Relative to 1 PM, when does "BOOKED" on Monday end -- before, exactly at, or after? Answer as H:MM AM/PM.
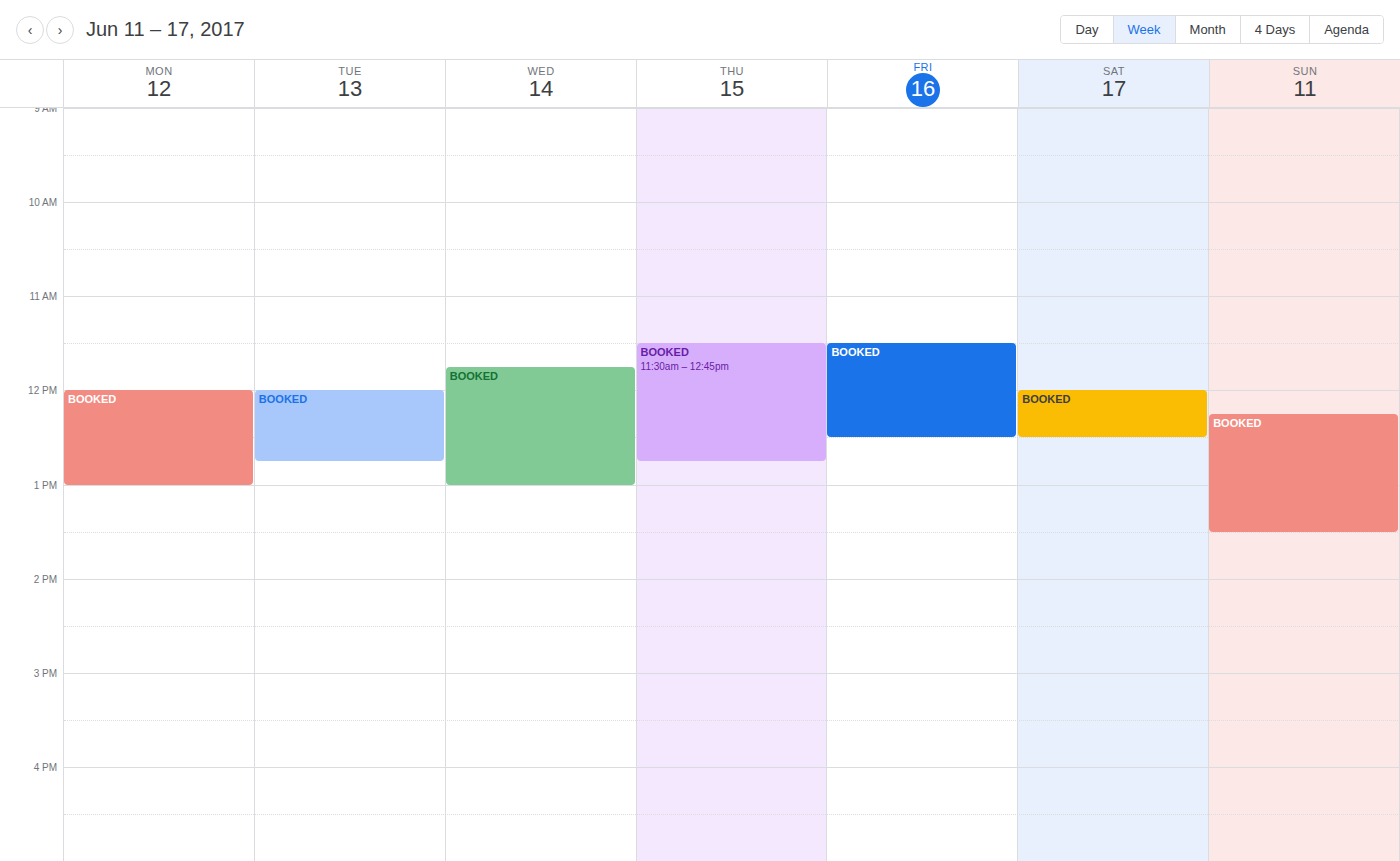
1:00 PM -- exactly at 1 PM, on the 1 PM line.